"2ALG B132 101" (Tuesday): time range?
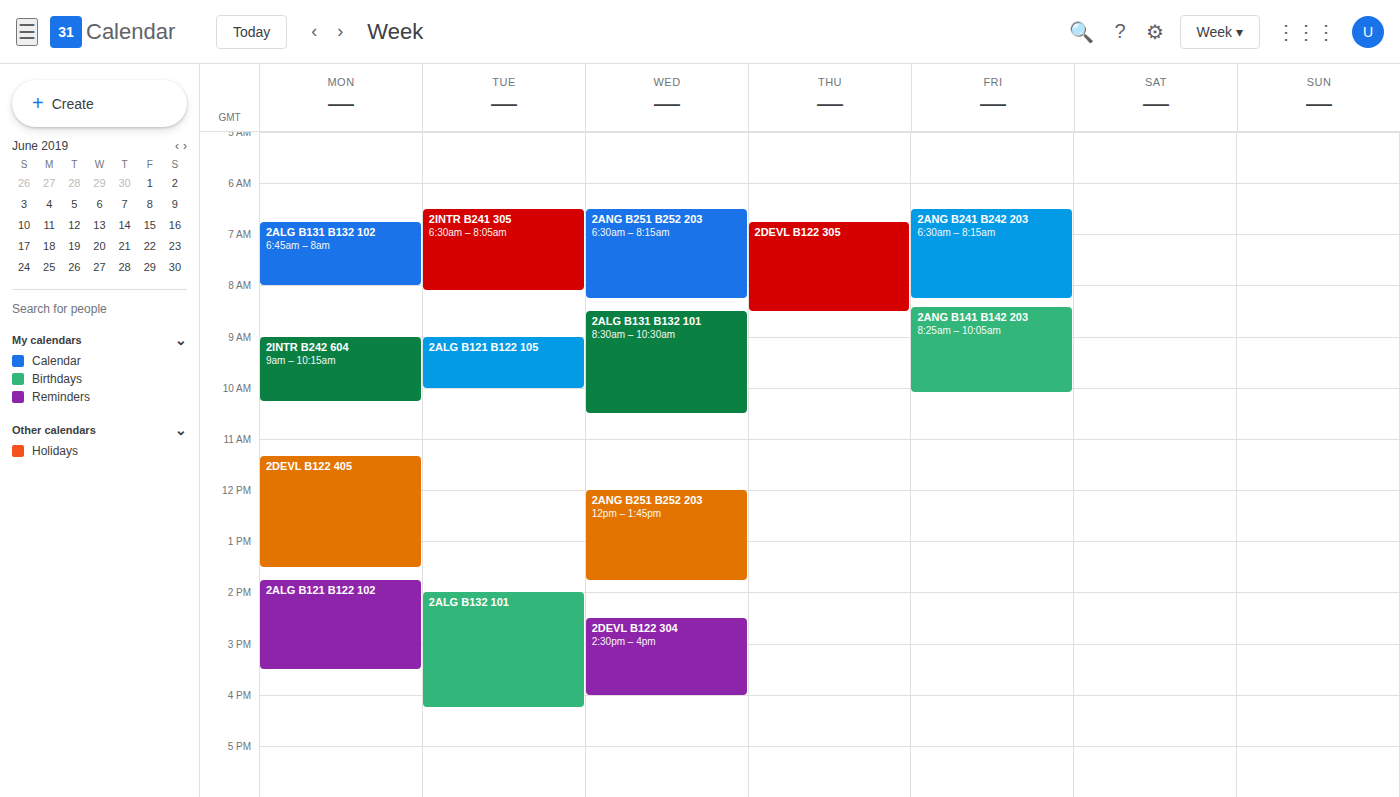
14:00 to 16:15